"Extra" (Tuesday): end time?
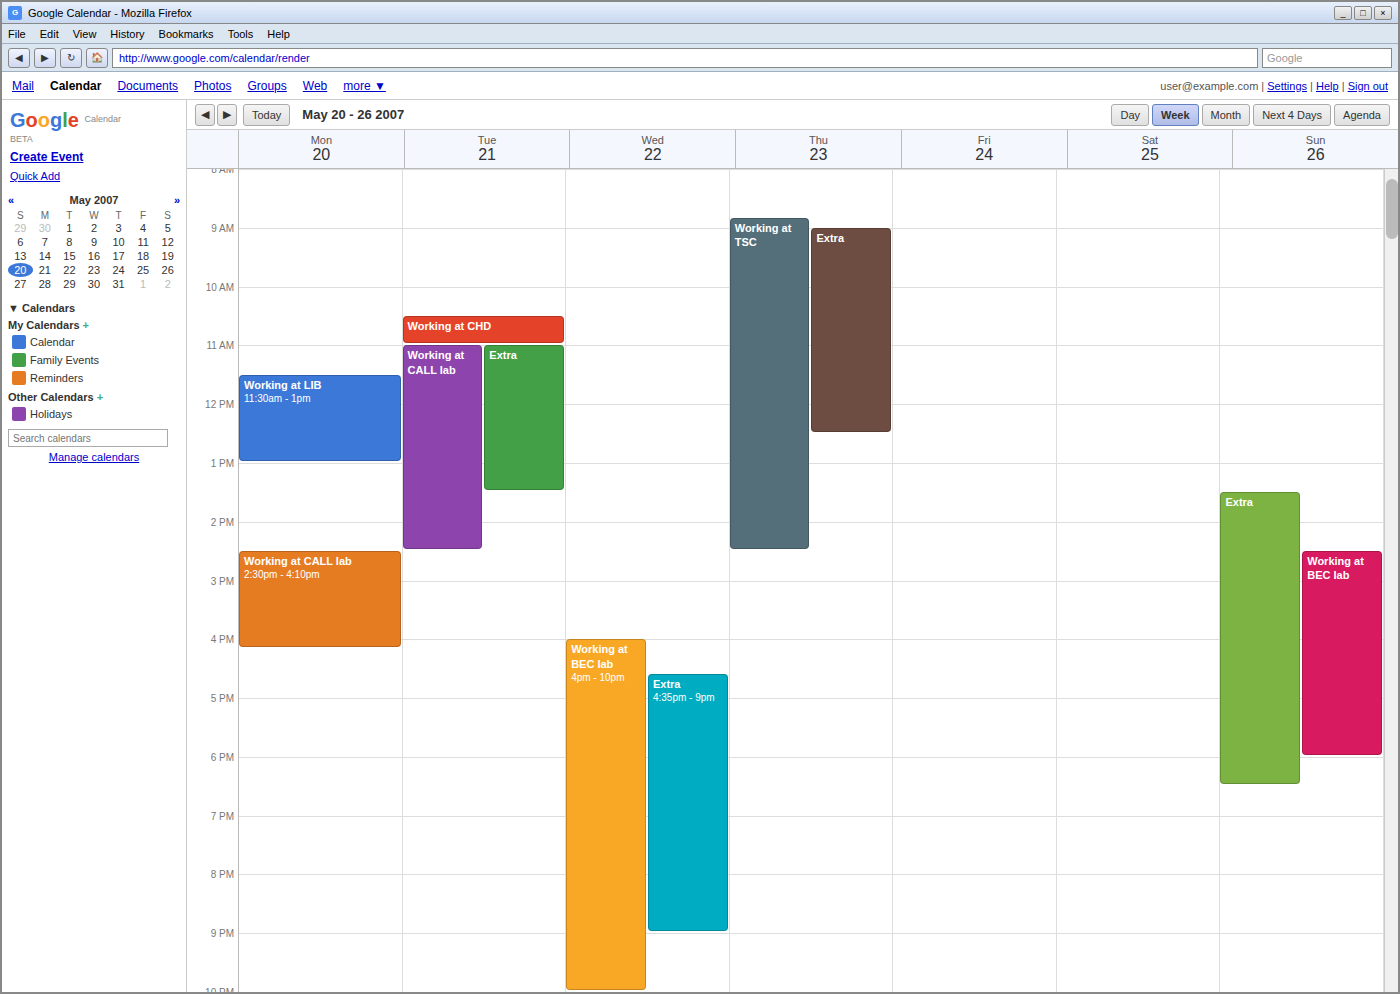
1:30 PM